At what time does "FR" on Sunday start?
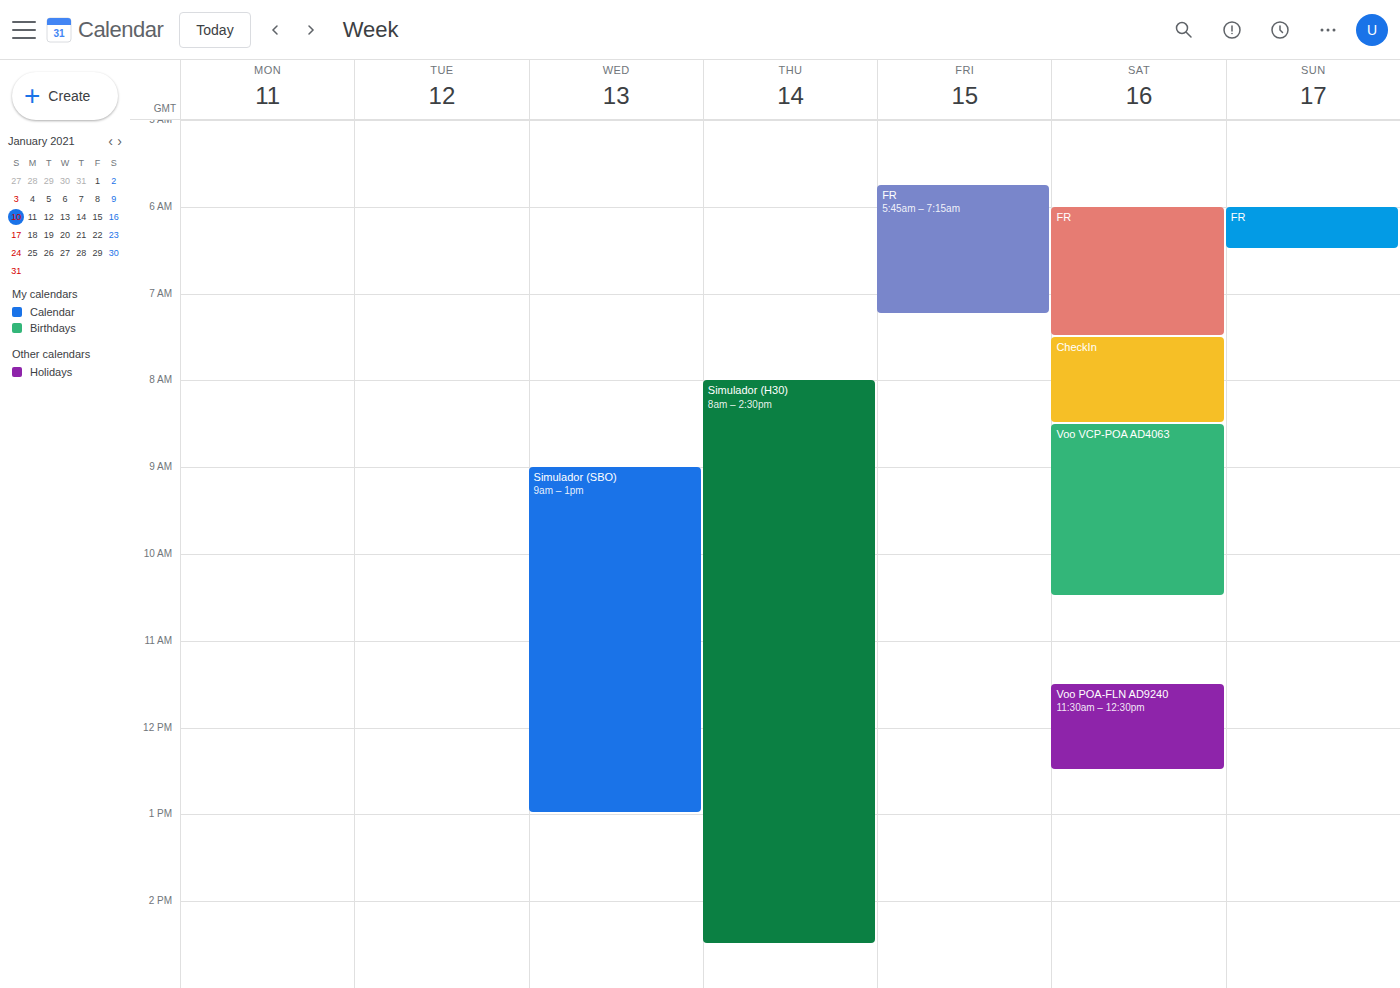
6:00 AM